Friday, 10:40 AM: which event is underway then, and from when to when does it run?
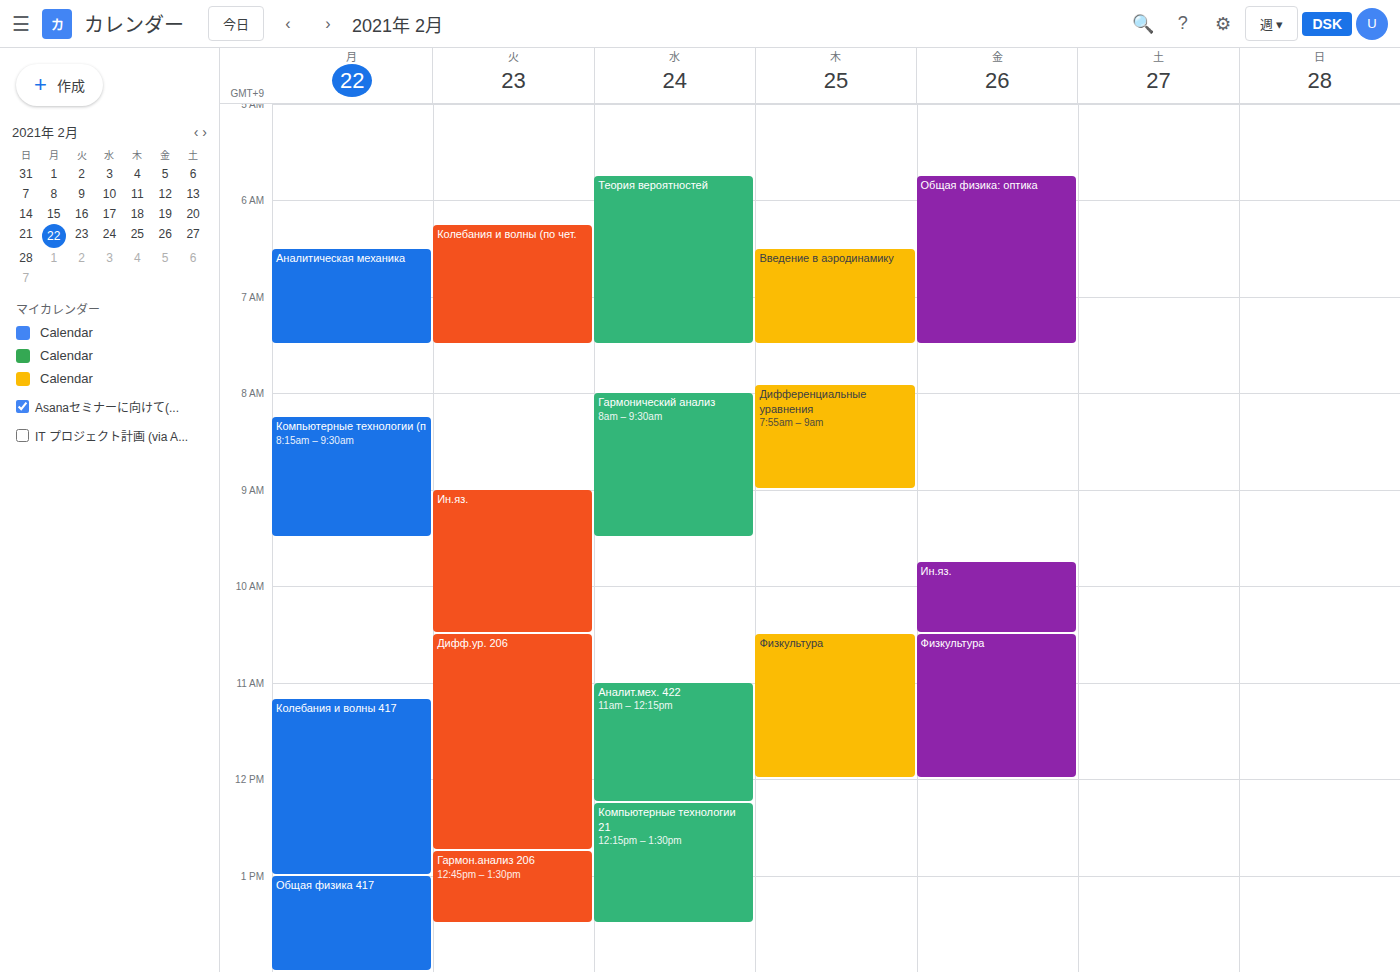
"Физкультура", 10:30 AM to 12:00 PM